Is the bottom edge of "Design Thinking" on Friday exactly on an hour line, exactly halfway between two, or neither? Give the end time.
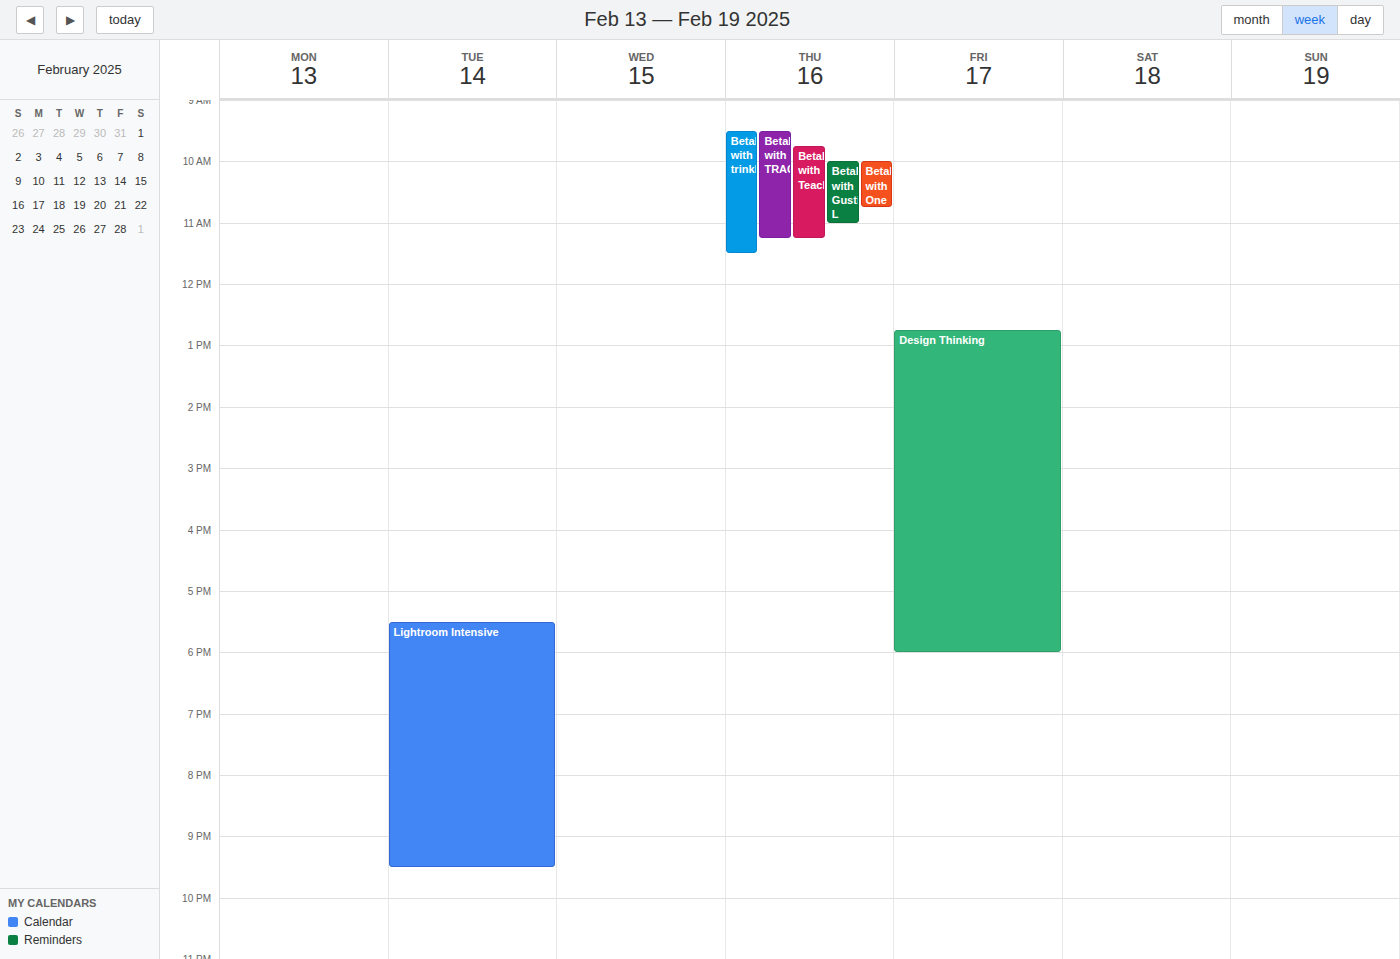
6:00 PM -- exactly on the 6 PM line.